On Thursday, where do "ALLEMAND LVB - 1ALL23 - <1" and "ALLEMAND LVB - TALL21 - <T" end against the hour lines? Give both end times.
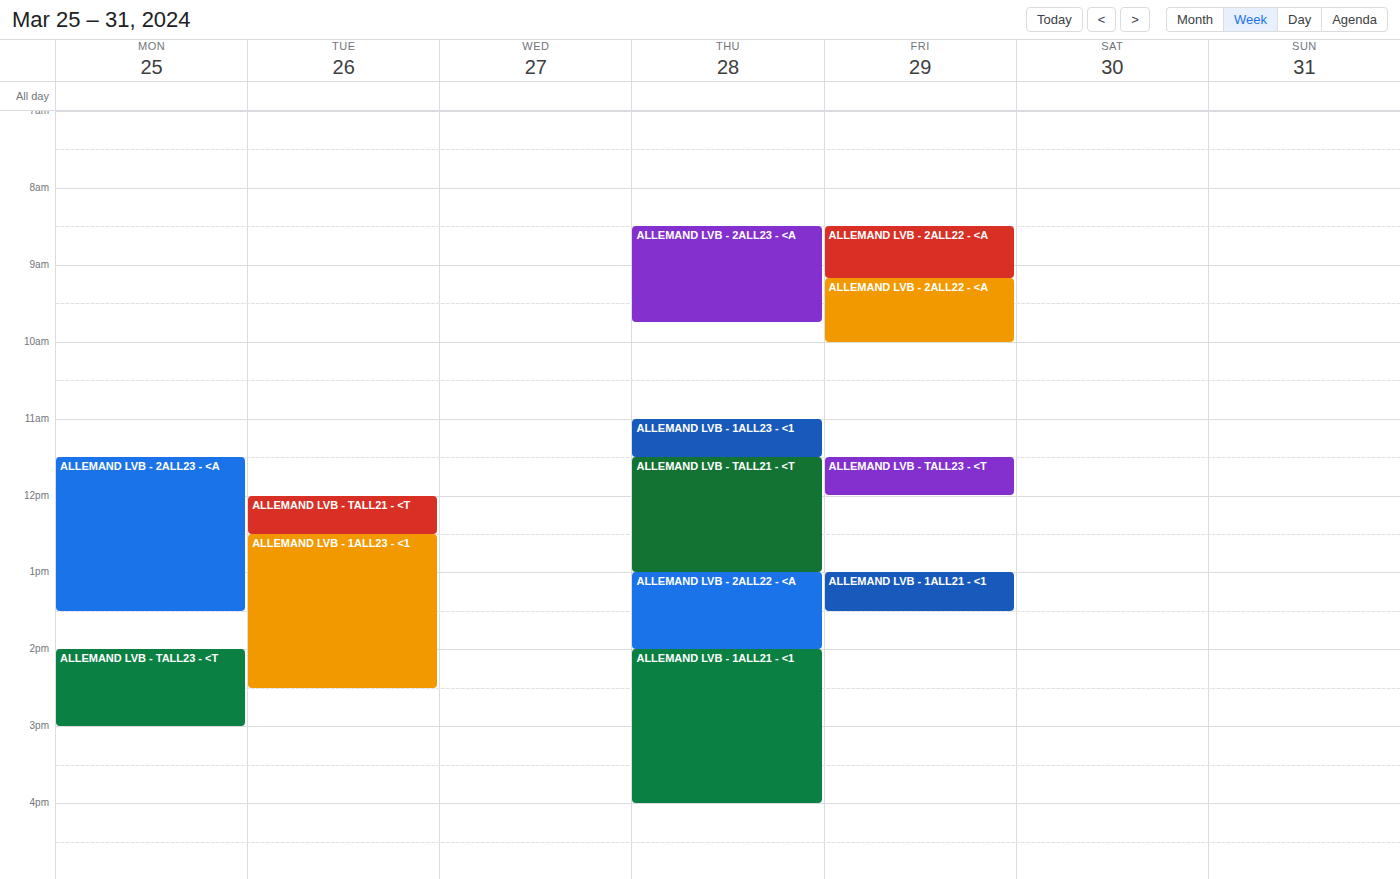
"ALLEMAND LVB - 1ALL23 - <1": 11:30 AM, halfway between the 11 AM and 12 PM lines. "ALLEMAND LVB - TALL21 - <T": 1:00 PM, exactly on the 1 PM line.